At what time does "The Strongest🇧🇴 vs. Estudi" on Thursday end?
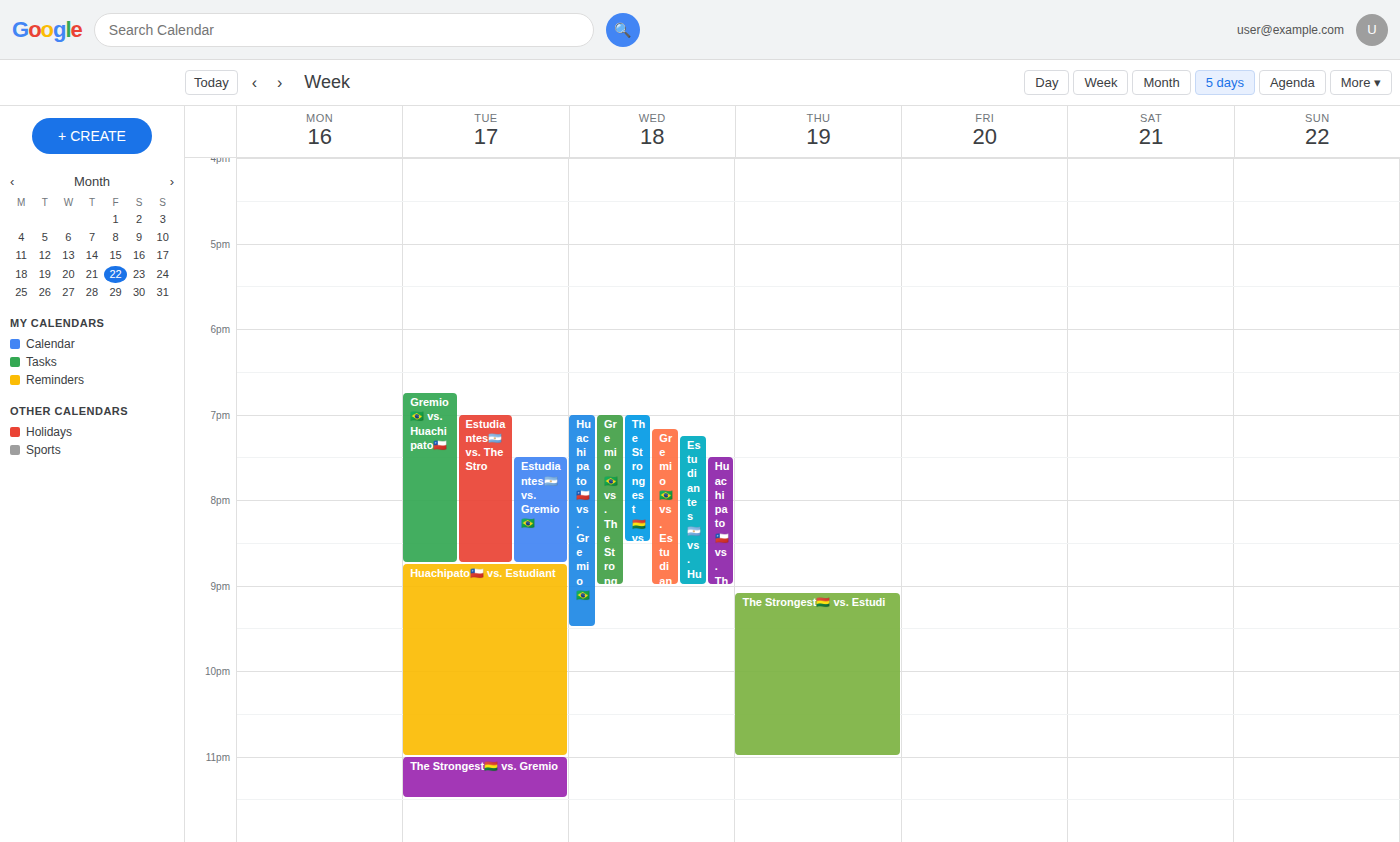
11:00 PM